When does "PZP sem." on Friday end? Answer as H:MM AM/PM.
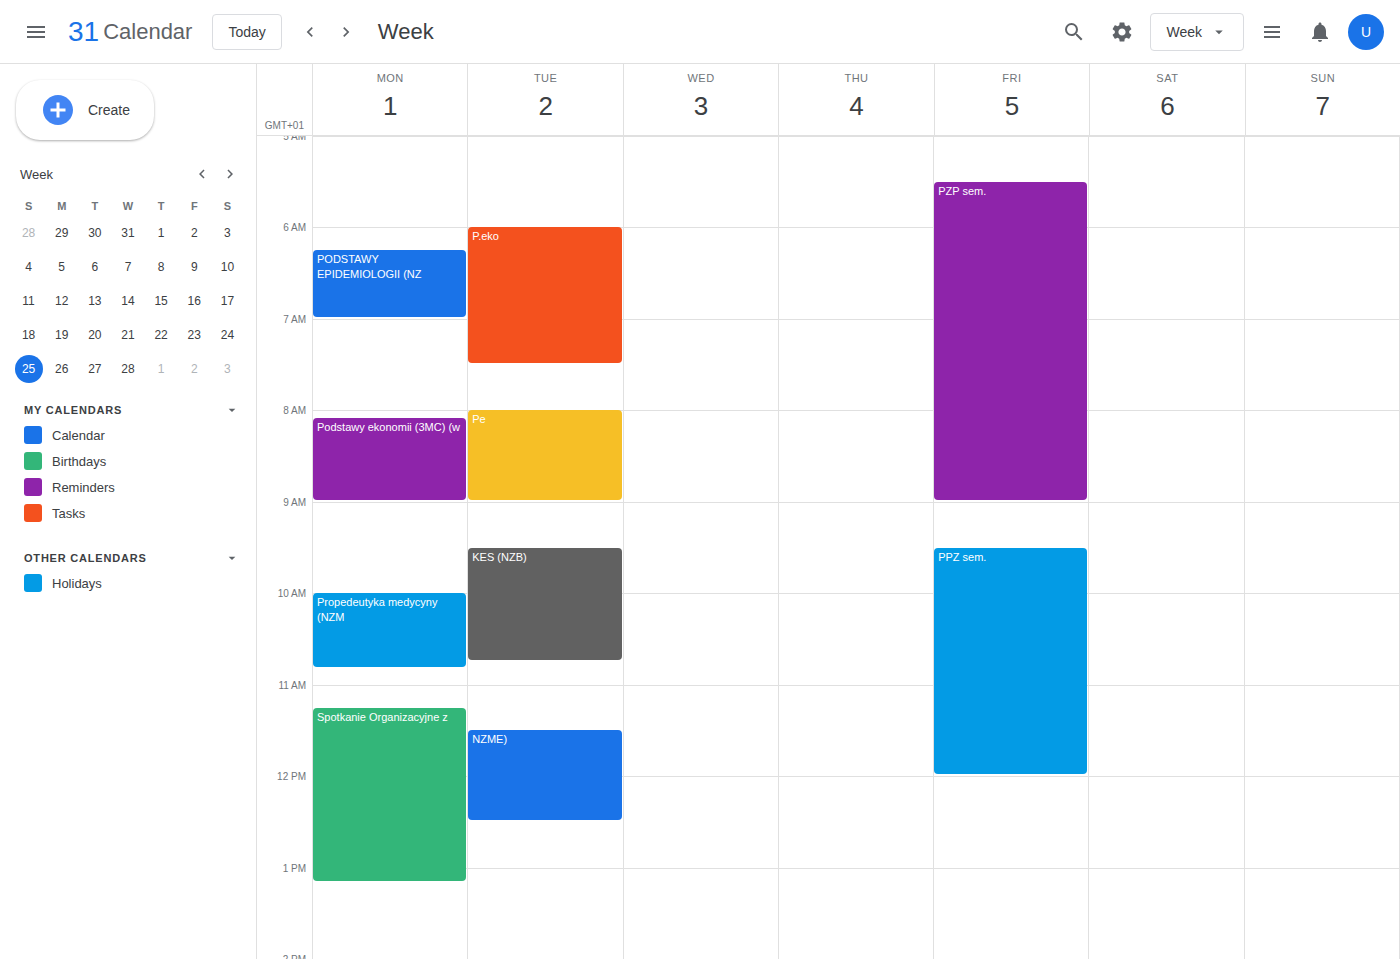
9:00 AM